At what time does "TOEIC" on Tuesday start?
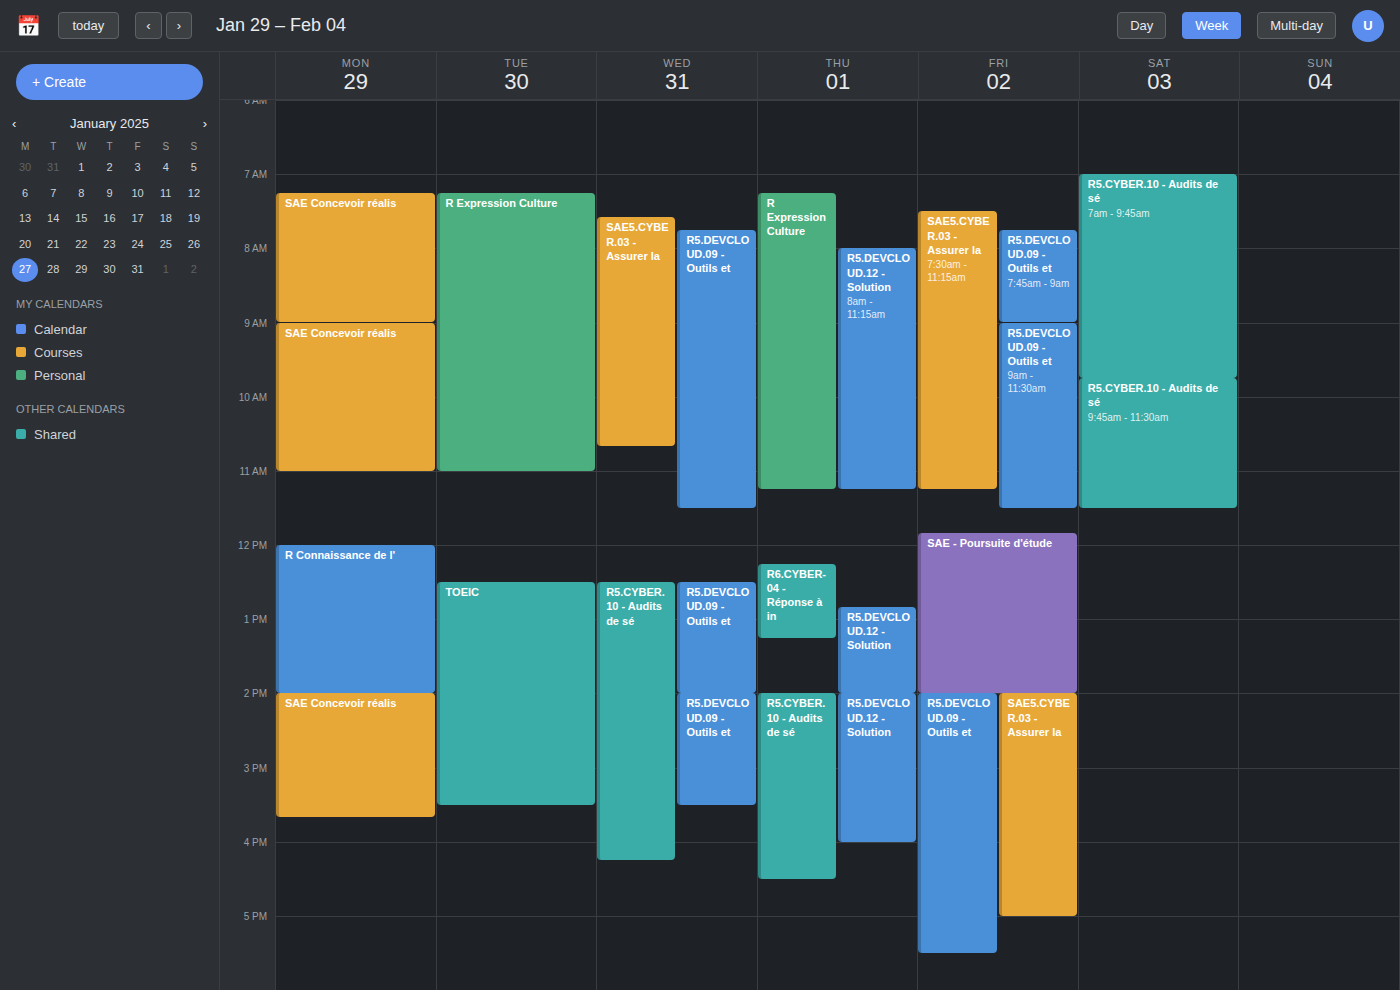
12:30 PM